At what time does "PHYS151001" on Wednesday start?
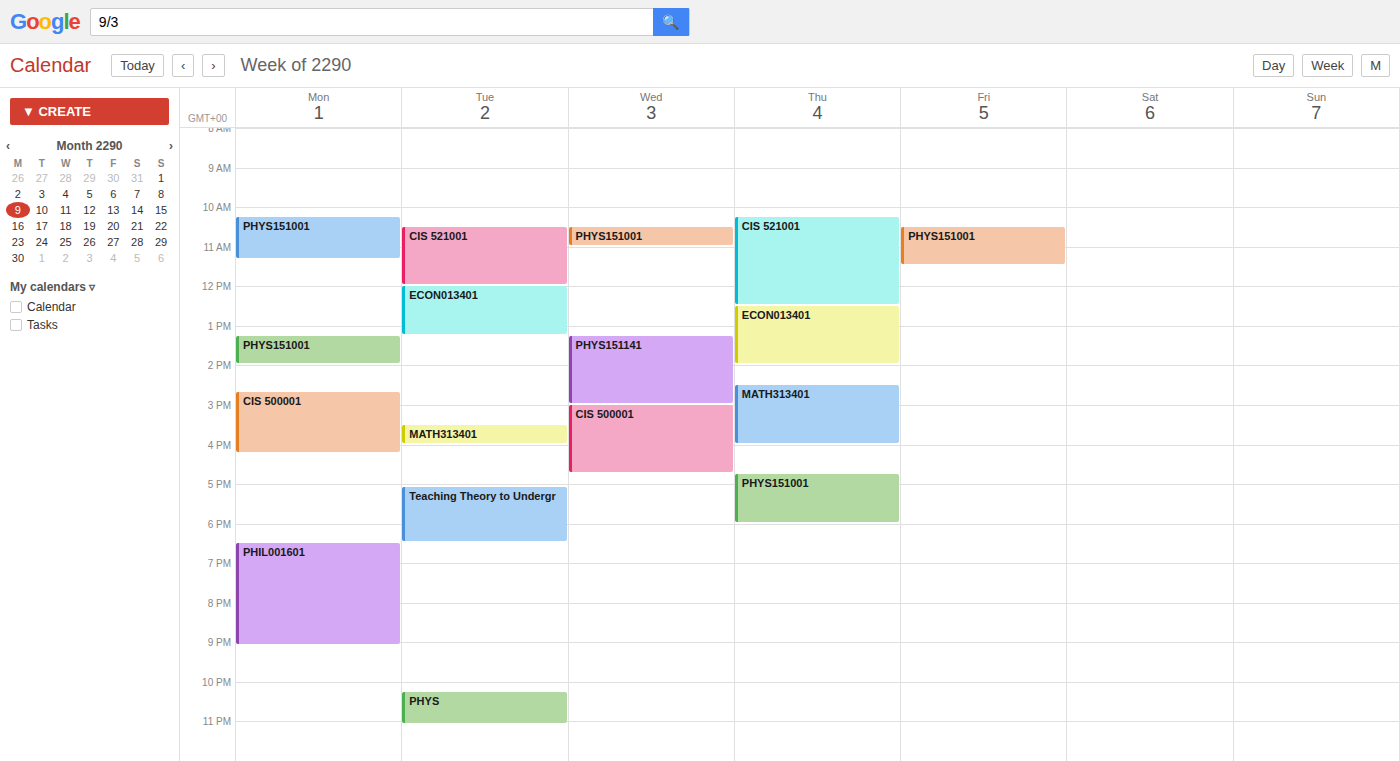
10:30 AM